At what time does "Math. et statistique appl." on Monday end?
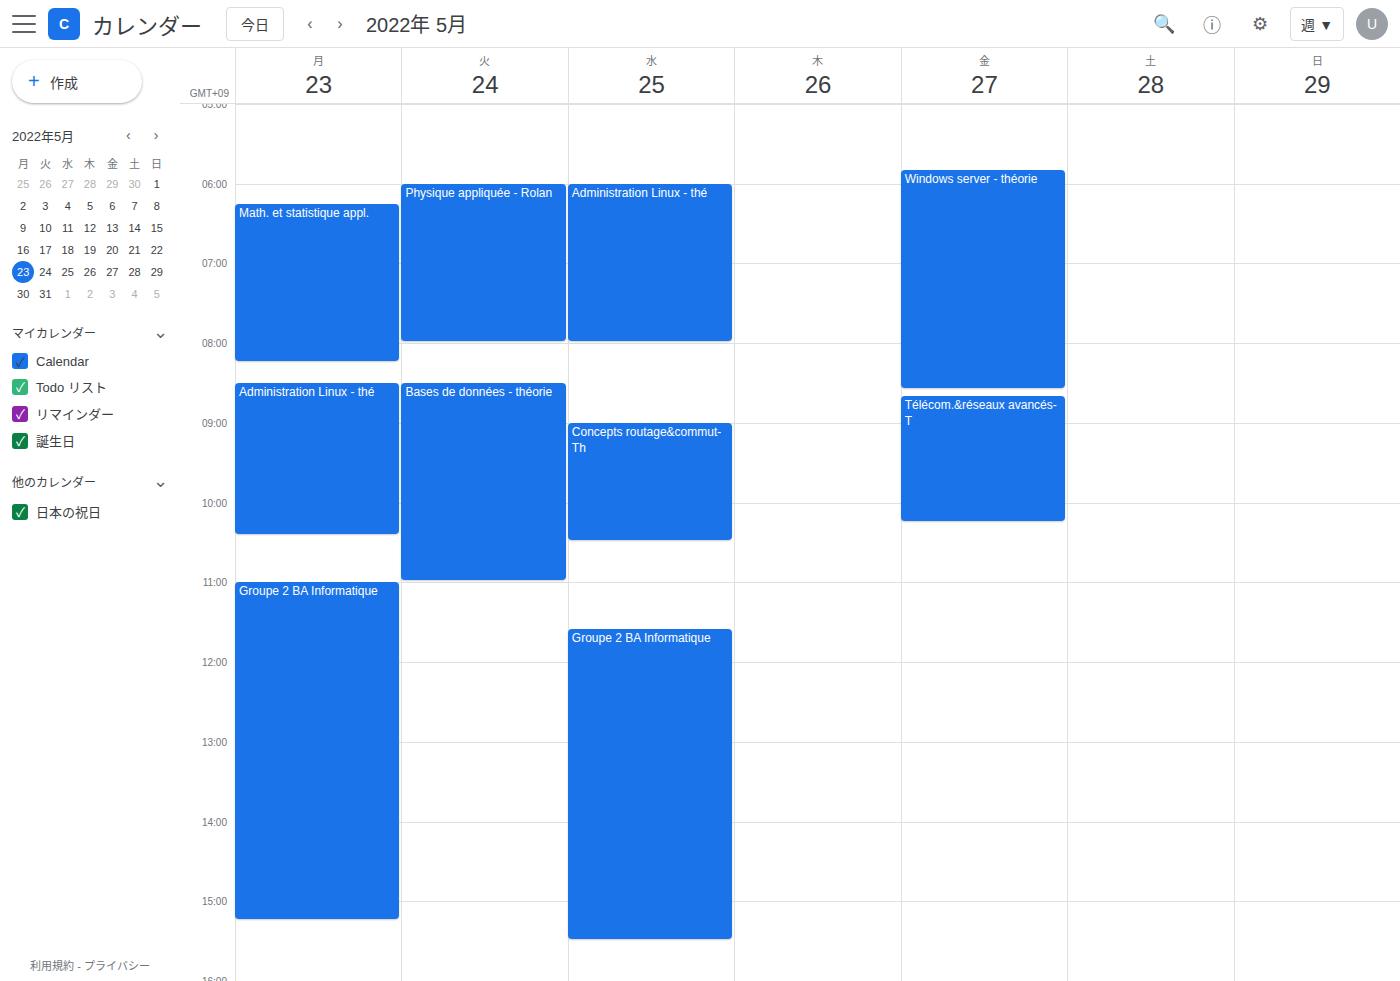
8:15 AM